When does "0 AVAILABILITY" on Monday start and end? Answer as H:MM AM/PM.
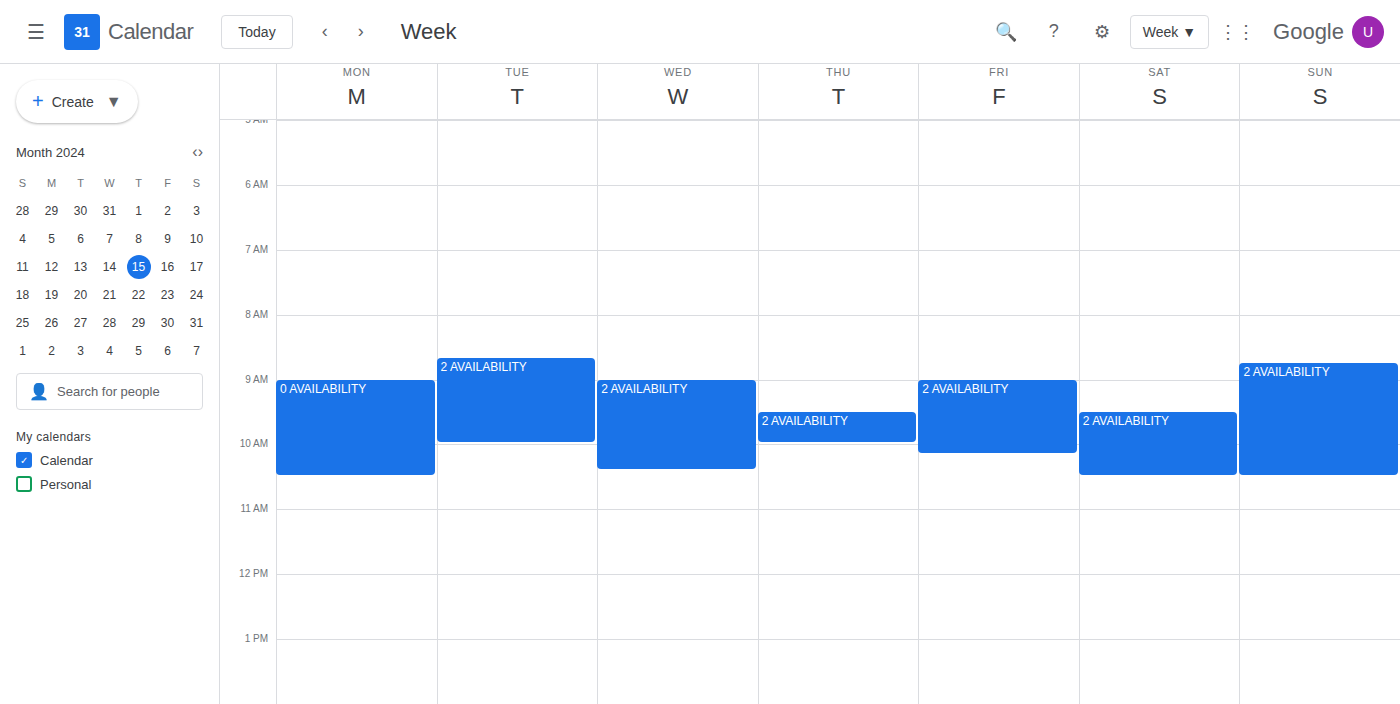
9:00 AM to 10:30 AM